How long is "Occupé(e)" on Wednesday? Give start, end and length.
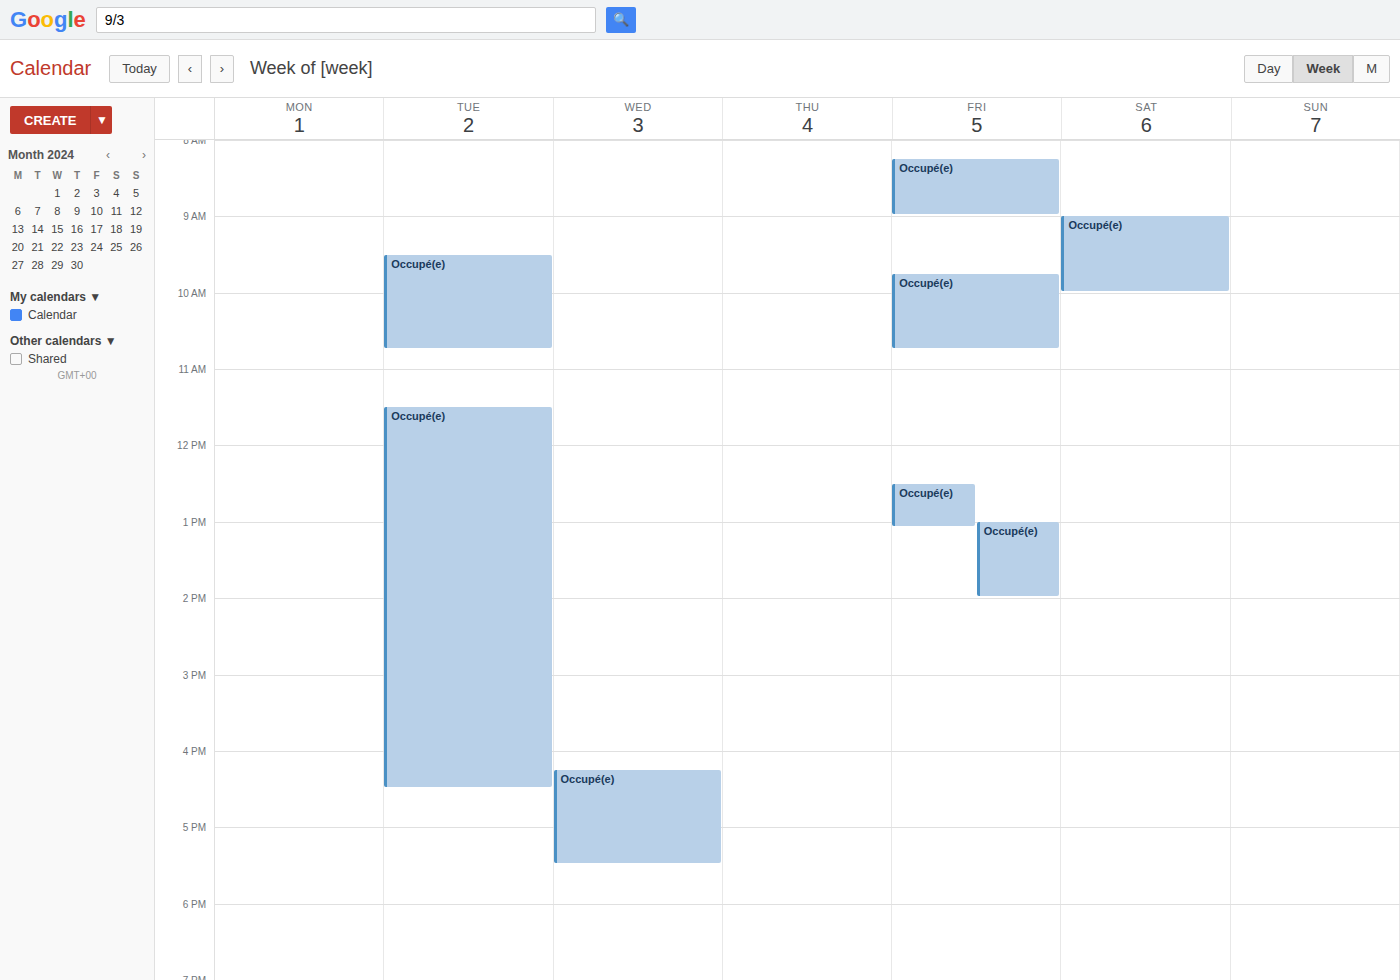
4:15 PM to 5:30 PM, 1 hour 15 minutes